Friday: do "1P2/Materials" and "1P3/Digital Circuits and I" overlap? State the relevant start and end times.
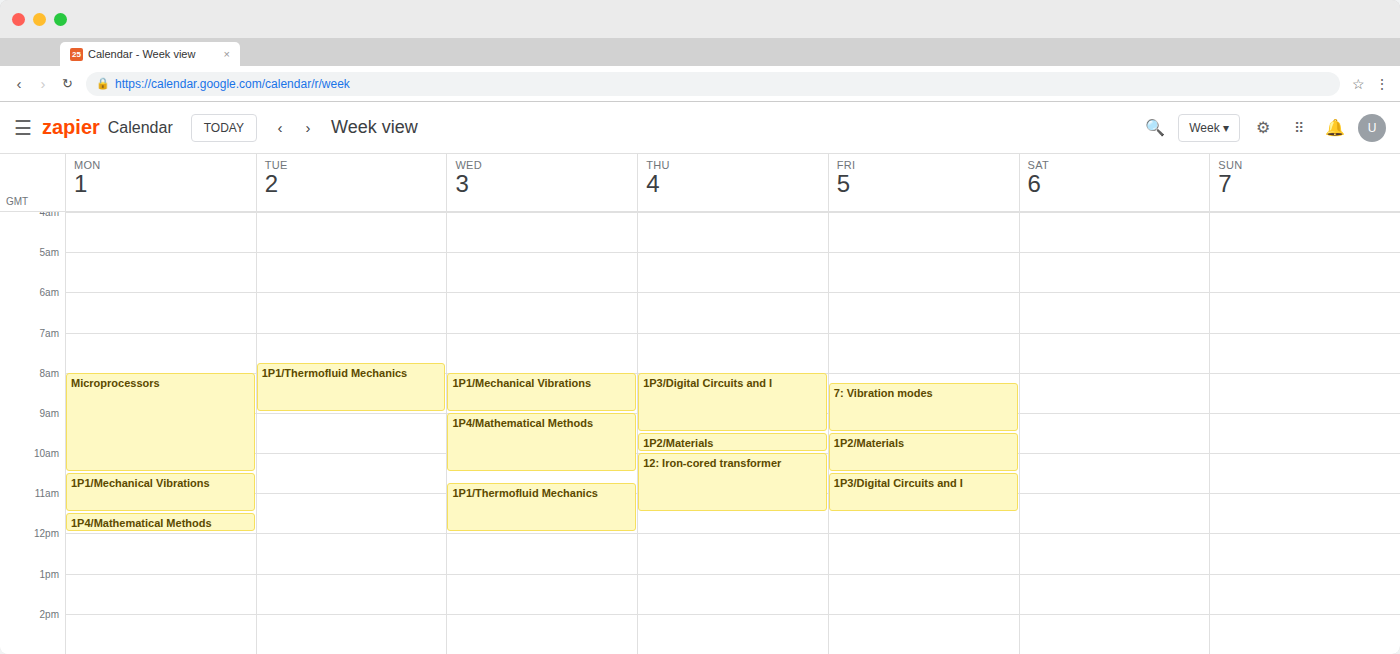
"1P2/Materials" ends at 10:30 AM, exactly when "1P3/Digital Circuits and I" starts -- they touch but do not overlap.